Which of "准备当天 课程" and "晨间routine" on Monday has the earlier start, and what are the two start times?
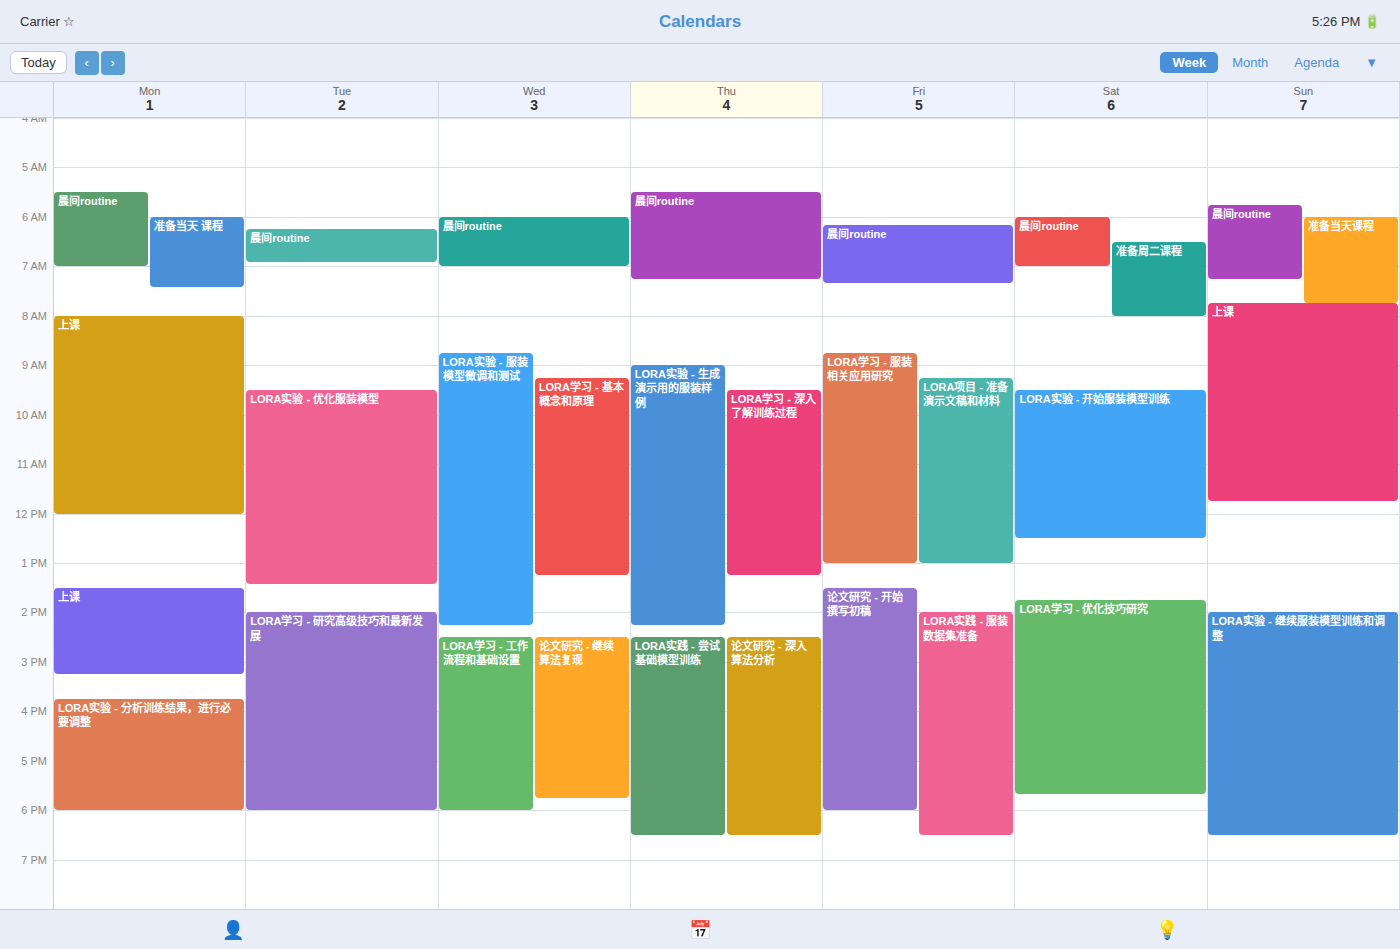
"晨间routine" 5:30 AM; "准备当天 课程" 6:00 AM.